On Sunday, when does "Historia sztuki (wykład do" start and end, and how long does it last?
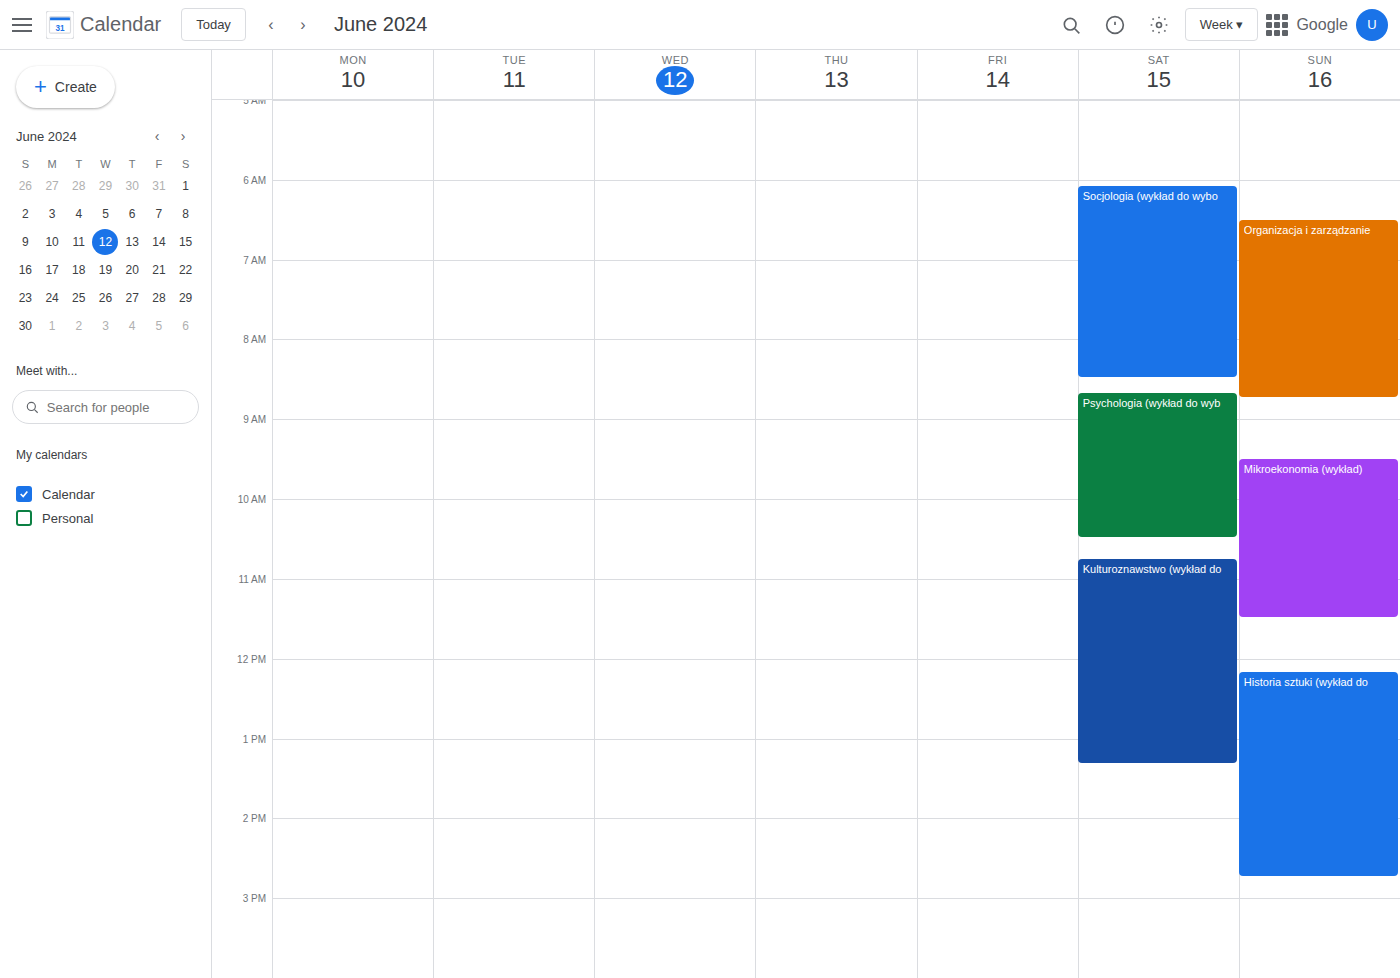
12:10 to 14:45, 2 hours 35 minutes